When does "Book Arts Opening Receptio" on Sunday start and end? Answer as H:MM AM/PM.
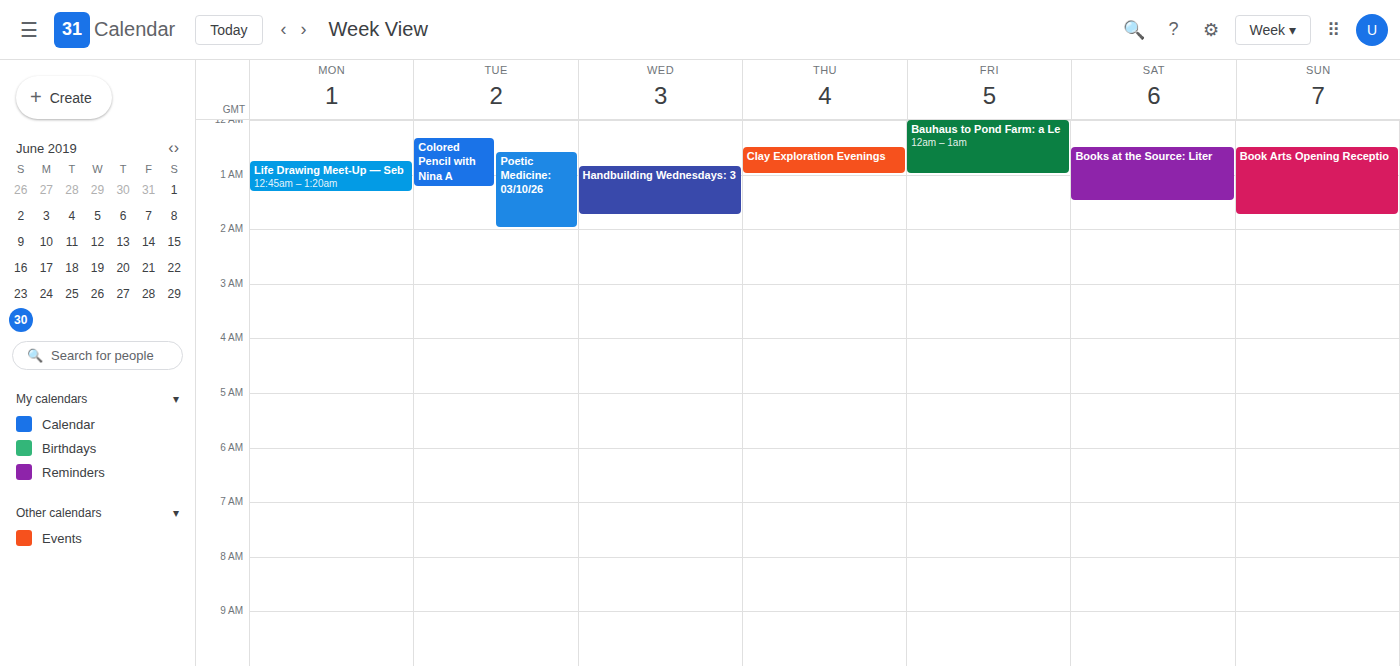
12:30 AM to 1:45 AM